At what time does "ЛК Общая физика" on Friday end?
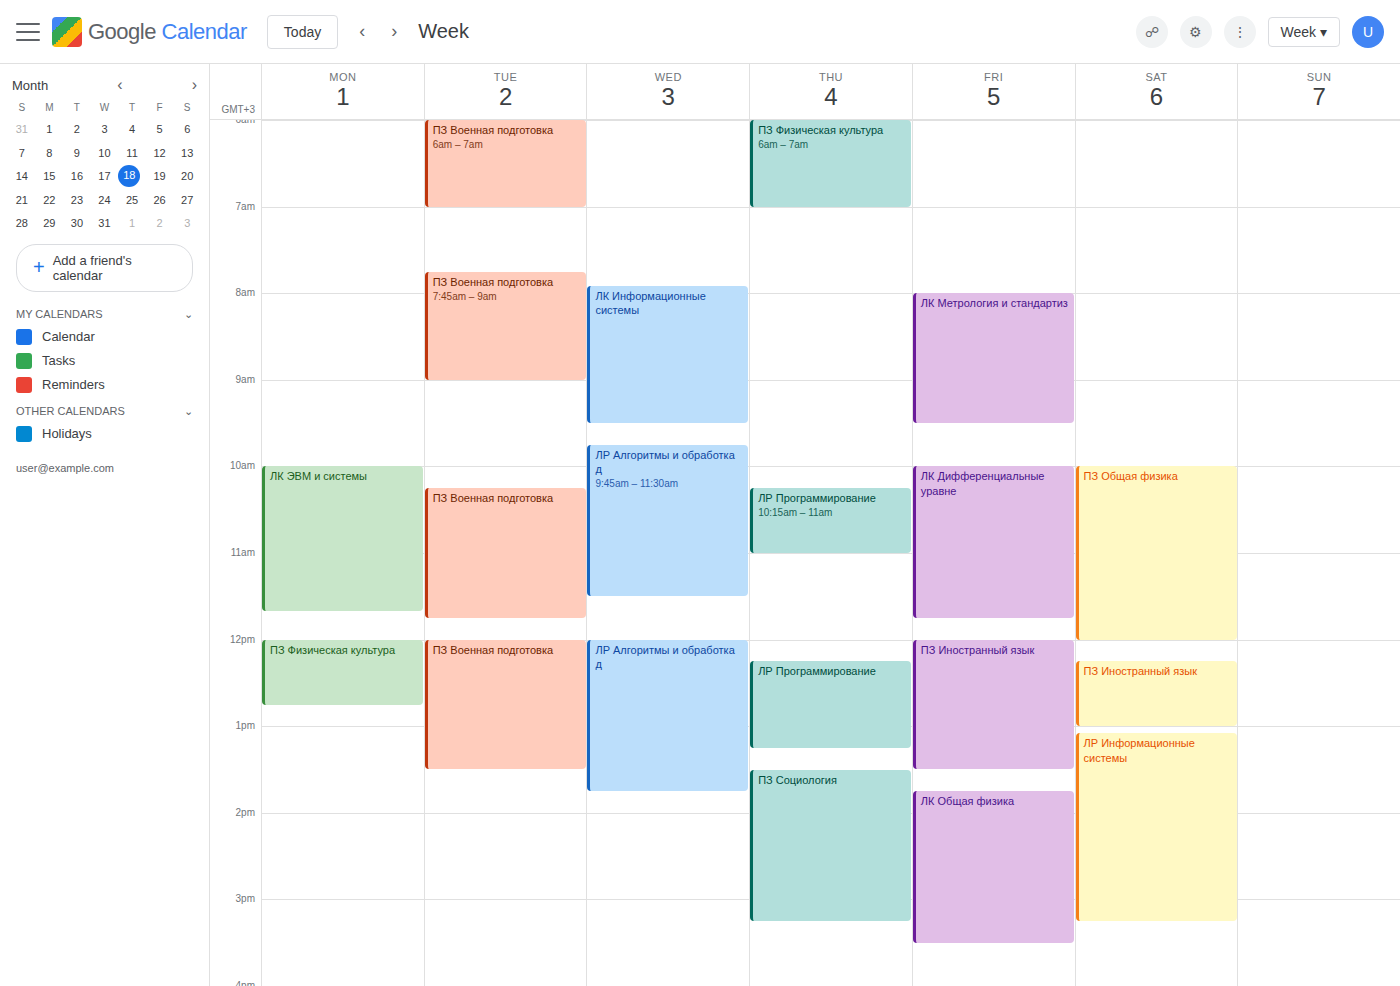
3:30 PM